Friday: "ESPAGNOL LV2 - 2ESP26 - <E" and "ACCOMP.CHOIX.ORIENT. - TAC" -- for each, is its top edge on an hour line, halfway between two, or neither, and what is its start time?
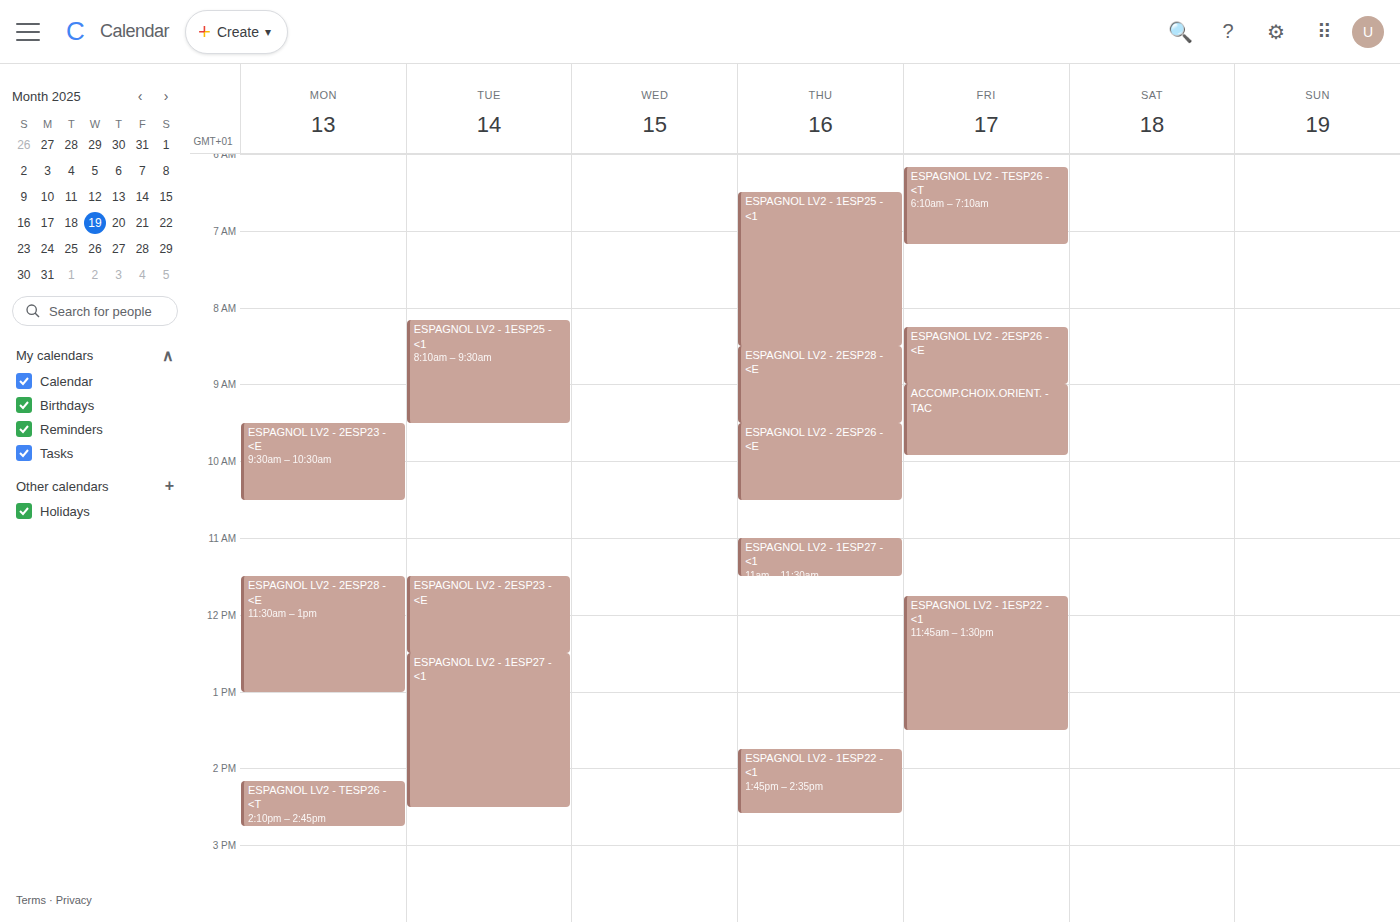
"ESPAGNOL LV2 - 2ESP26 - <E": 8:15 AM, neither: a quarter of the way from the 8 AM line to the 9 AM line. "ACCOMP.CHOIX.ORIENT. - TAC": 9:00 AM, exactly on the 9 AM line.